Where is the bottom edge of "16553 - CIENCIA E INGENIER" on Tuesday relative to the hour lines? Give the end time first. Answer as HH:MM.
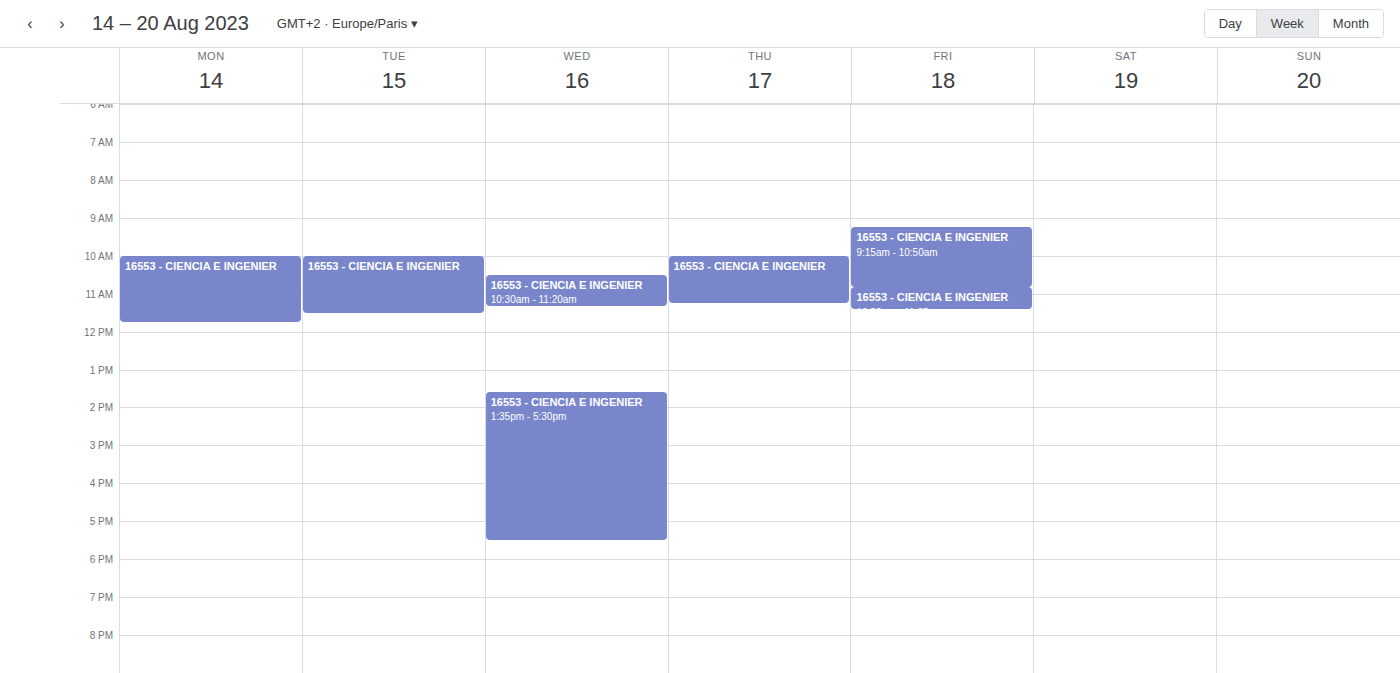
11:30 -- halfway between the 11:00 and 12:00 lines.